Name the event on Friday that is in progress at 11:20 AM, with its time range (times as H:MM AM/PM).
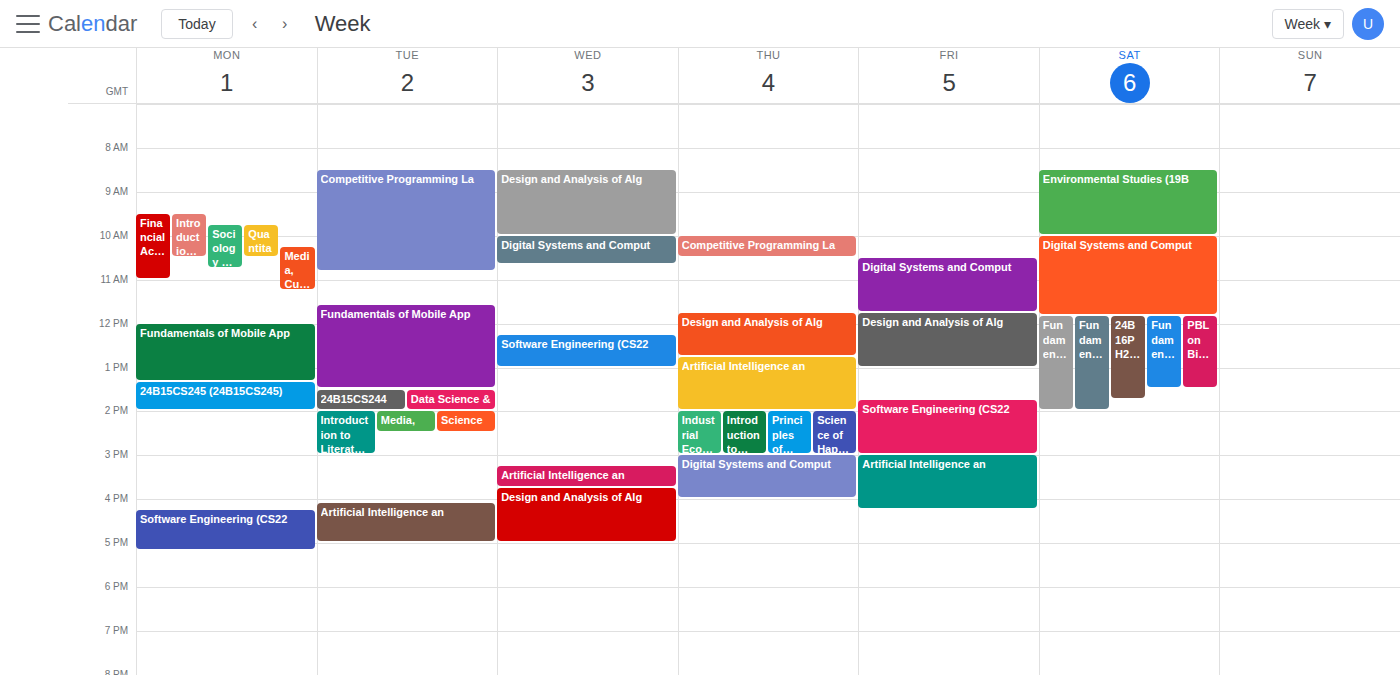
"Digital Systems and Comput", 10:30 AM to 11:45 AM